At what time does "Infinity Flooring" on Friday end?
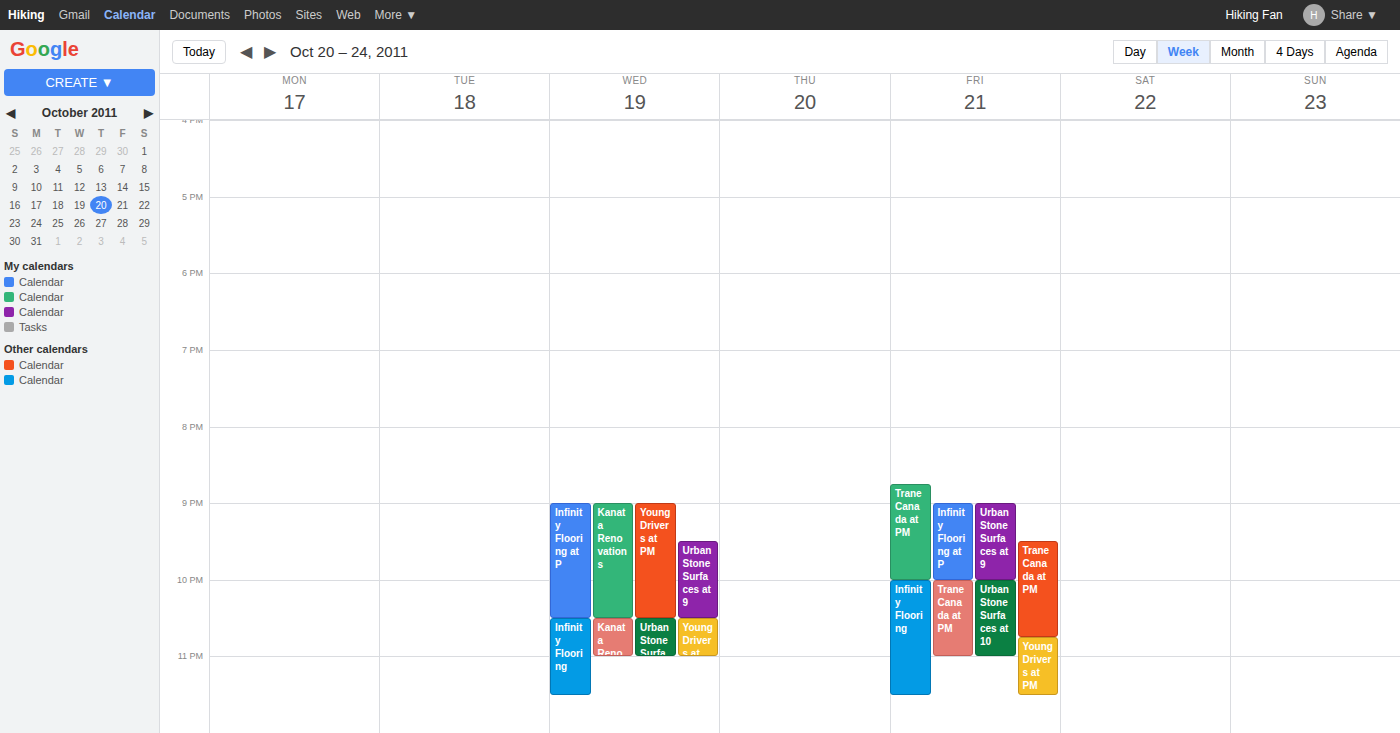
23:30